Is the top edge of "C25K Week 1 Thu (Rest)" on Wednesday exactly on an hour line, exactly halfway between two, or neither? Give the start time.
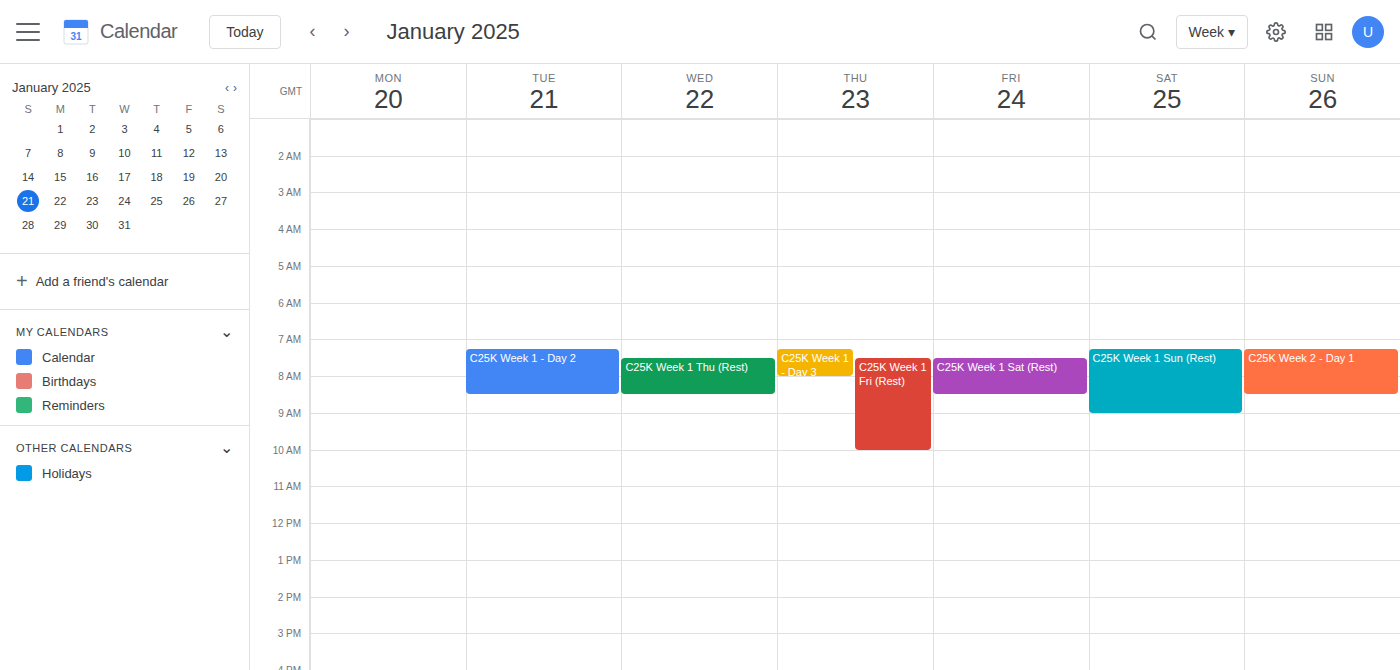
7:30 AM -- halfway between the 7 AM and 8 AM lines.